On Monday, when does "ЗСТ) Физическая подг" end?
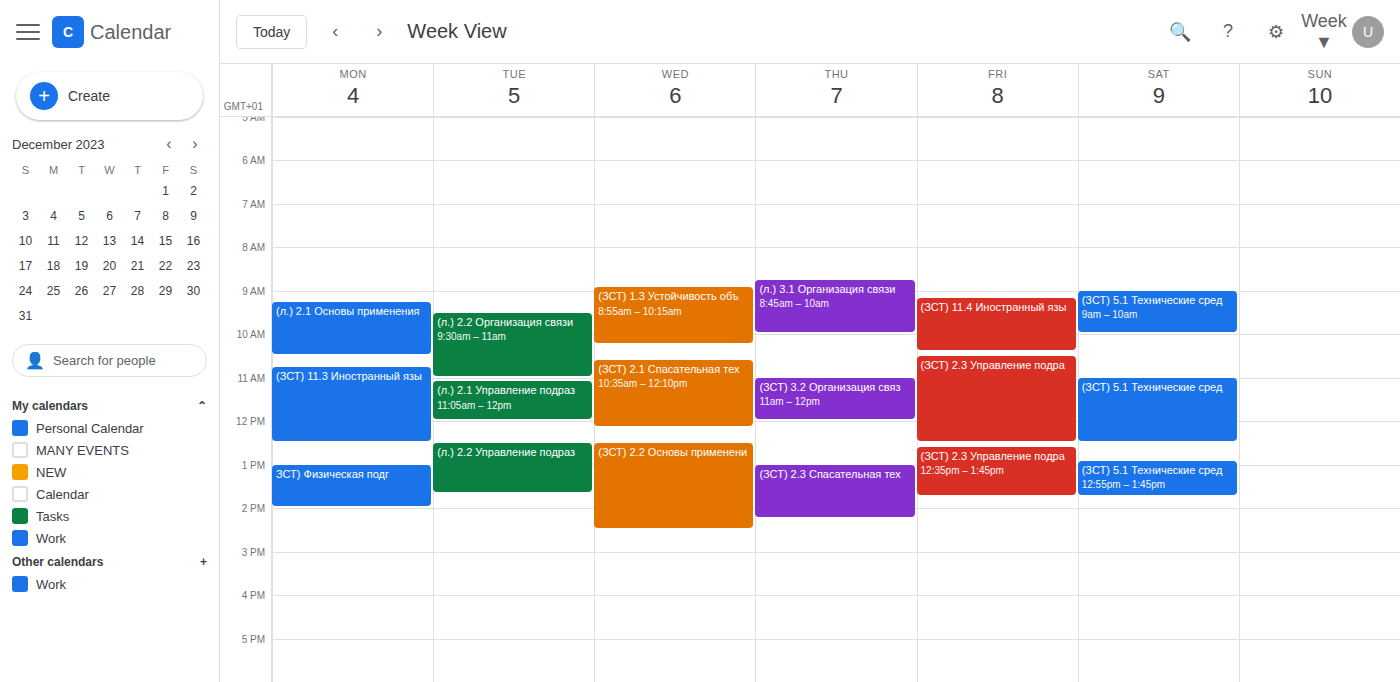
2:00 PM